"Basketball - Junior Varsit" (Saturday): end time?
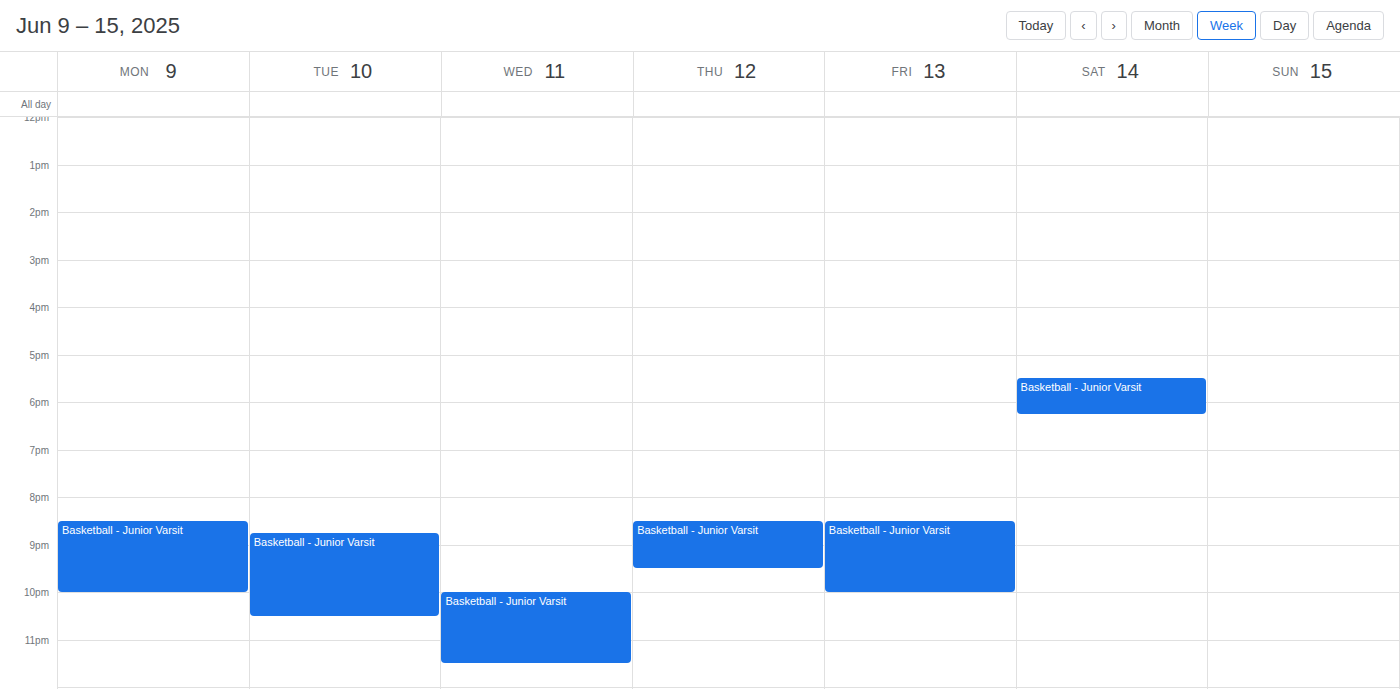
6:15 PM